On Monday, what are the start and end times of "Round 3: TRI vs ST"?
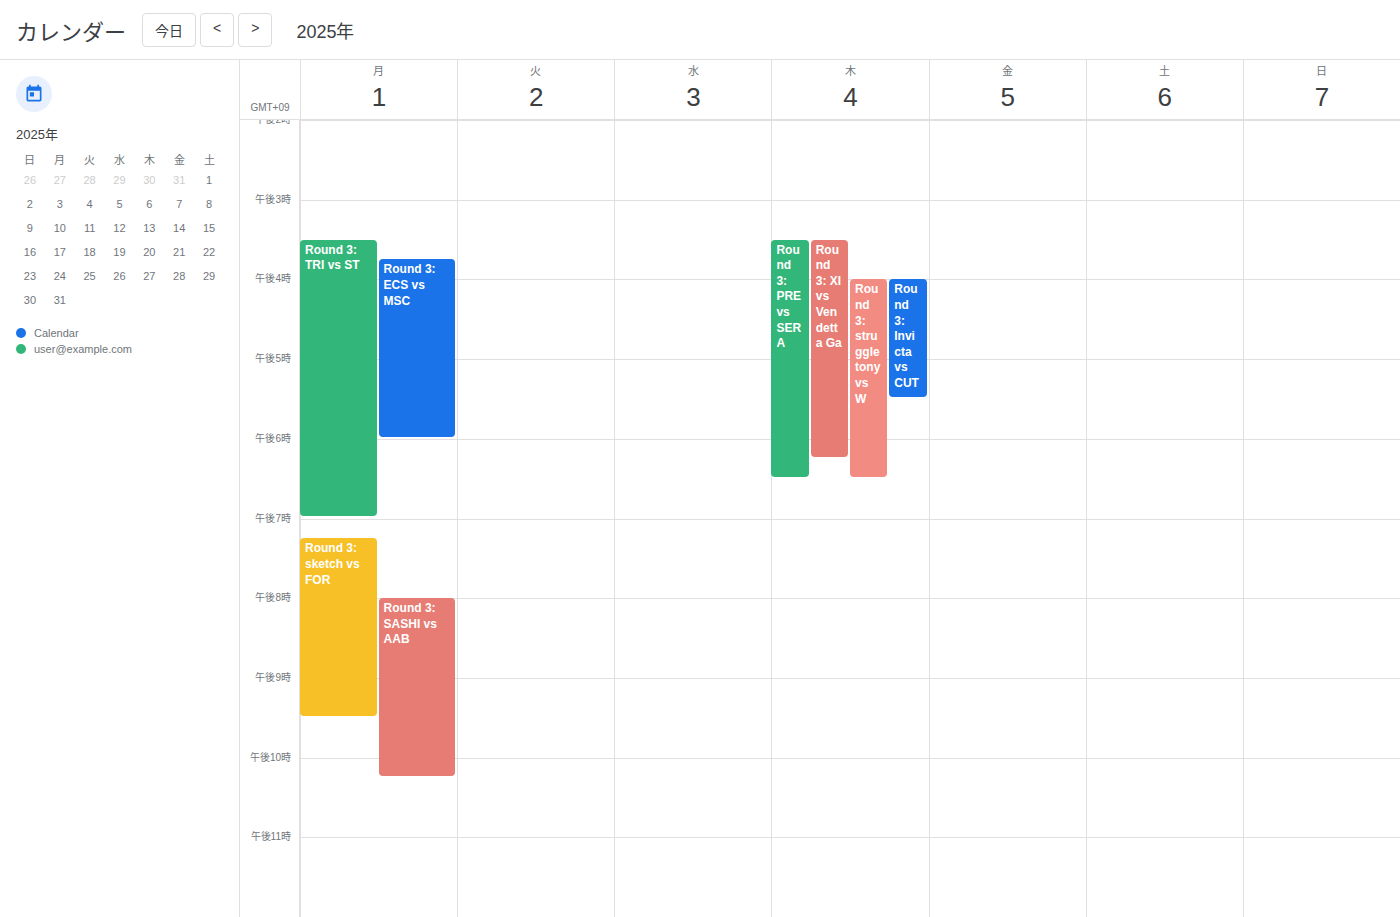
3:30 PM to 7:00 PM